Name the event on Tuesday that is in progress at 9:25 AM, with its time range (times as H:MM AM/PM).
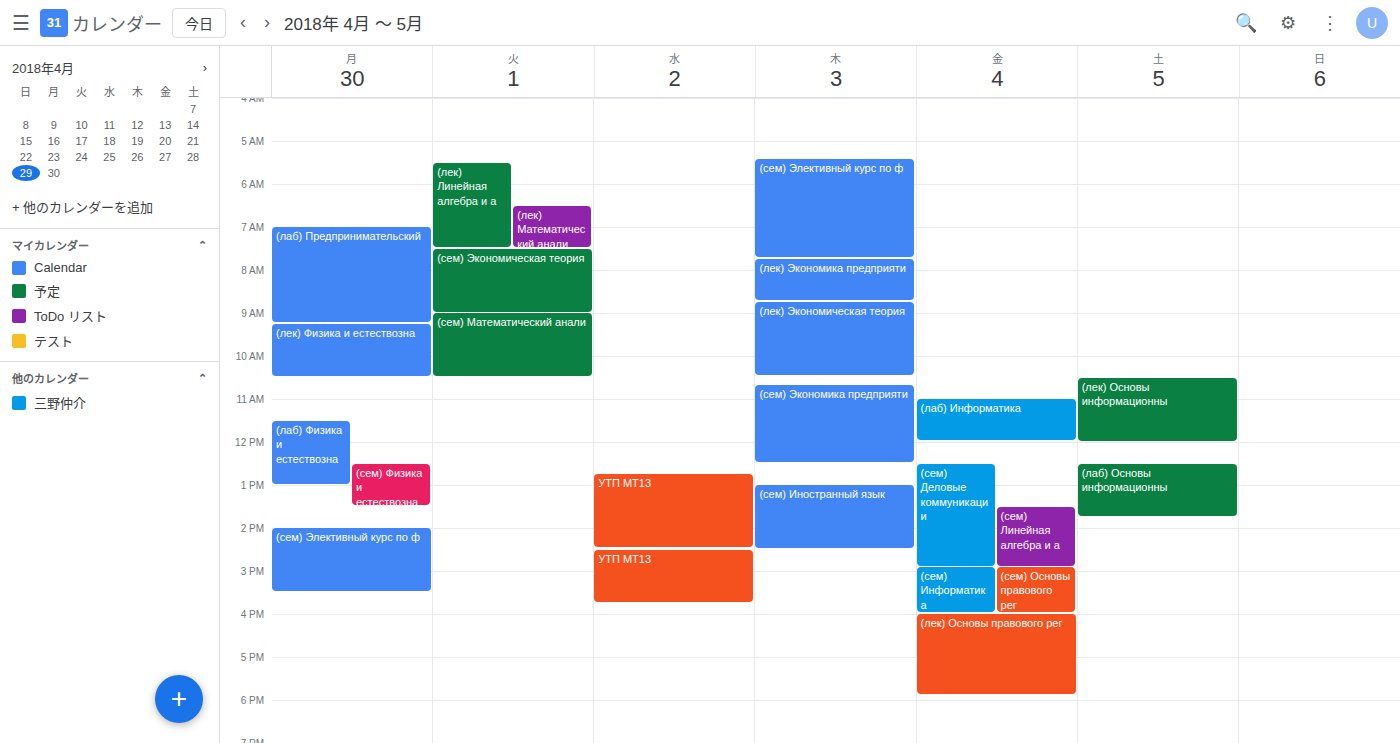
"(сем) Математический анали", 9:00 AM to 10:30 AM